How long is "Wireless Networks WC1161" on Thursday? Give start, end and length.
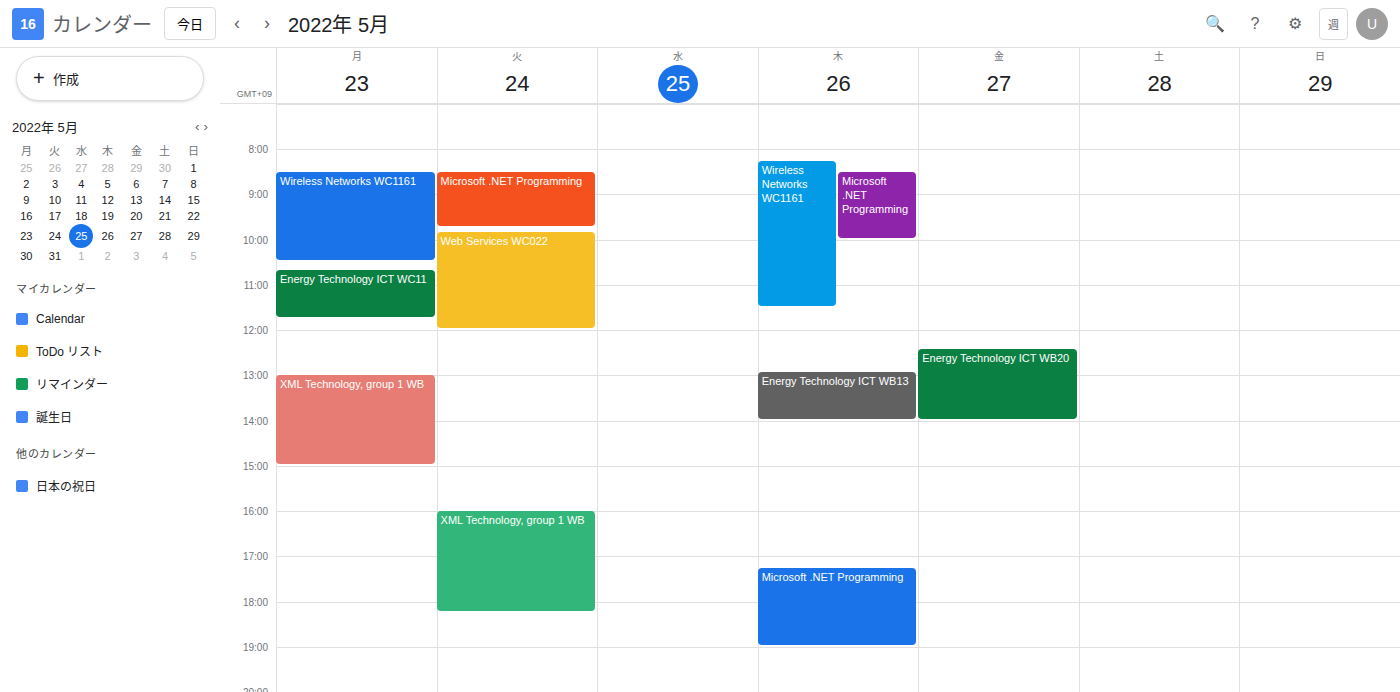
8:15 AM to 11:30 AM, 3 hours 15 minutes